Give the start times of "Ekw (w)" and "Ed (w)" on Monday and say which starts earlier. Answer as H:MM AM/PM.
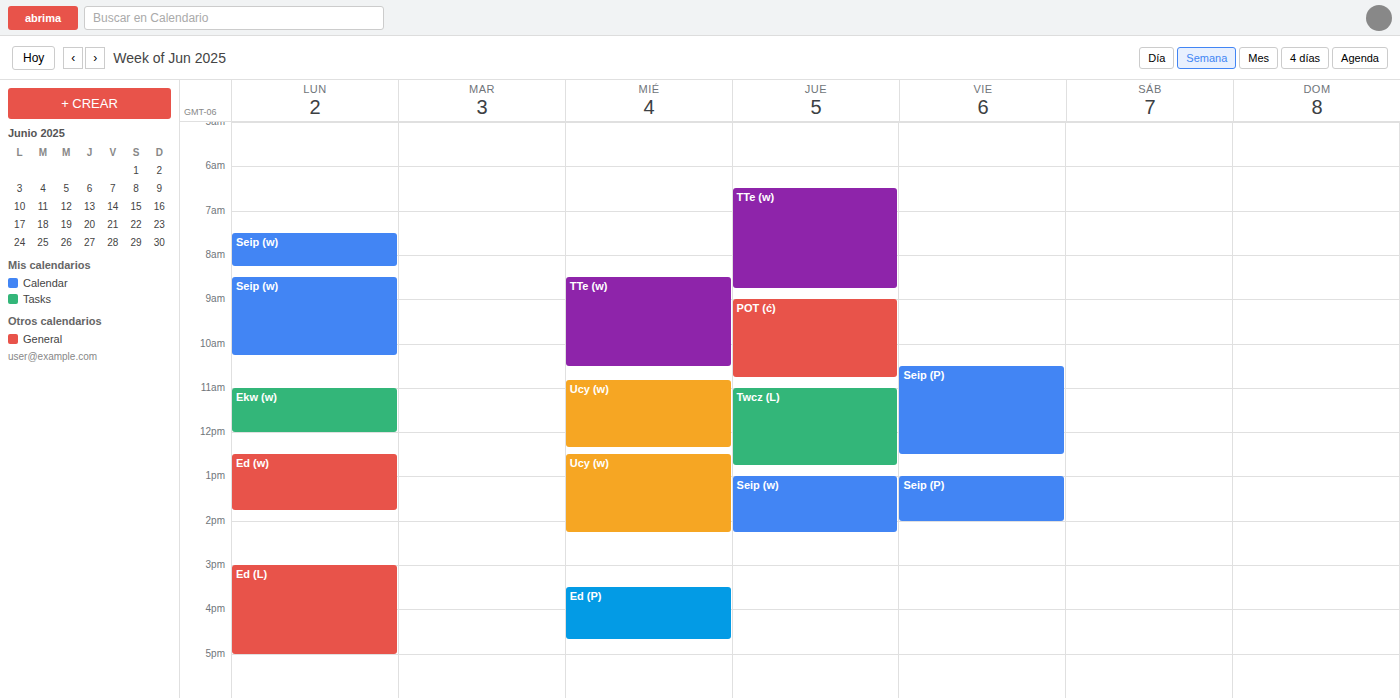
"Ekw (w)" 11:00 AM; "Ed (w)" 12:30 PM.